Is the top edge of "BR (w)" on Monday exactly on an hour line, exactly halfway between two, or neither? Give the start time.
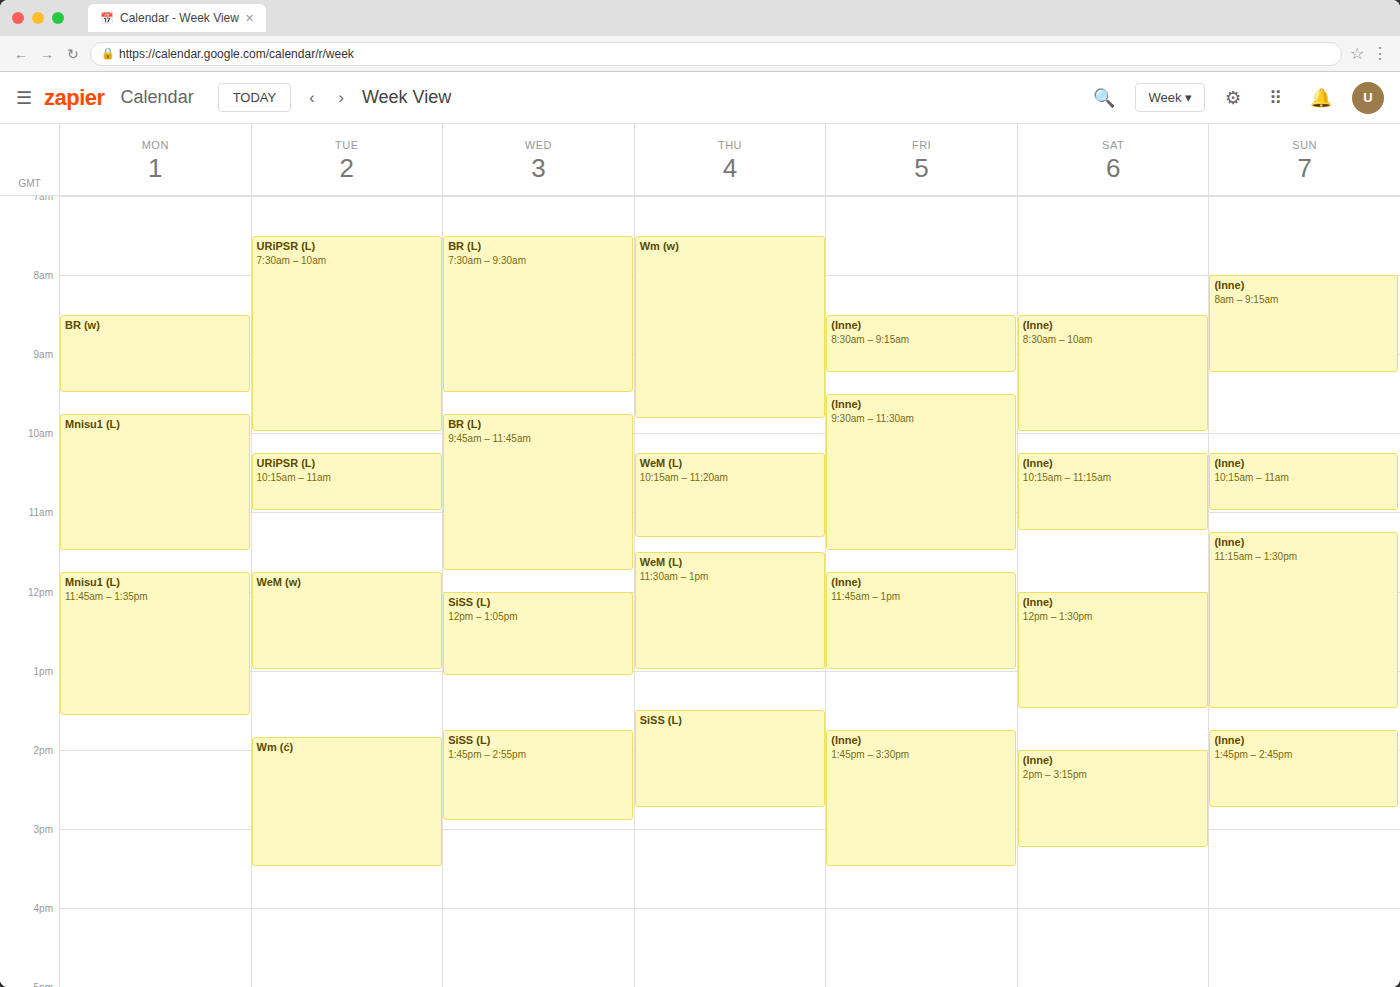
8:30 AM -- halfway between the 8 AM and 9 AM lines.